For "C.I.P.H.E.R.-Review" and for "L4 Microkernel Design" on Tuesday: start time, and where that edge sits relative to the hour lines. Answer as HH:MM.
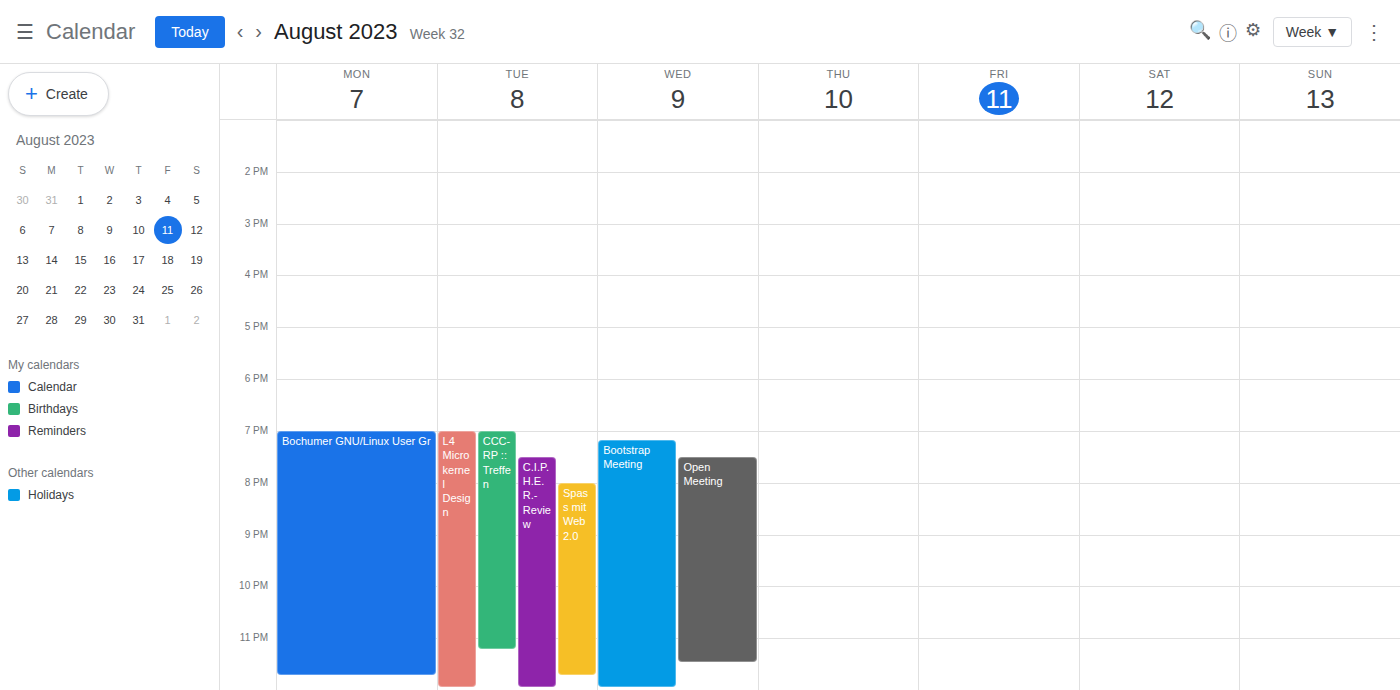
"C.I.P.H.E.R.-Review": 19:30, halfway between the 19:00 and 20:00 lines. "L4 Microkernel Design": 19:00, exactly on the 19:00 line.